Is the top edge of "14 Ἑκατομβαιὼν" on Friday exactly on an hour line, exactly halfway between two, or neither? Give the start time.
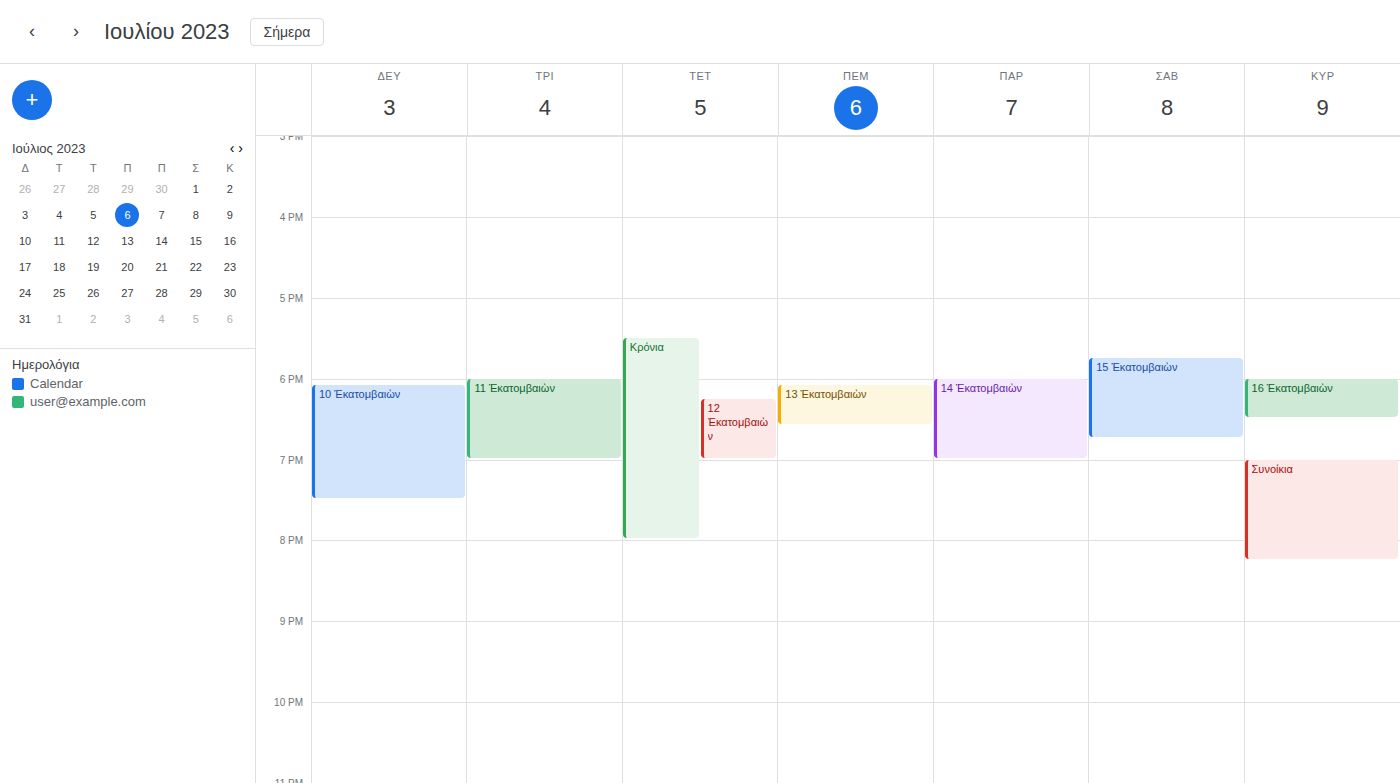
6:00 PM -- exactly on the 6 PM line.